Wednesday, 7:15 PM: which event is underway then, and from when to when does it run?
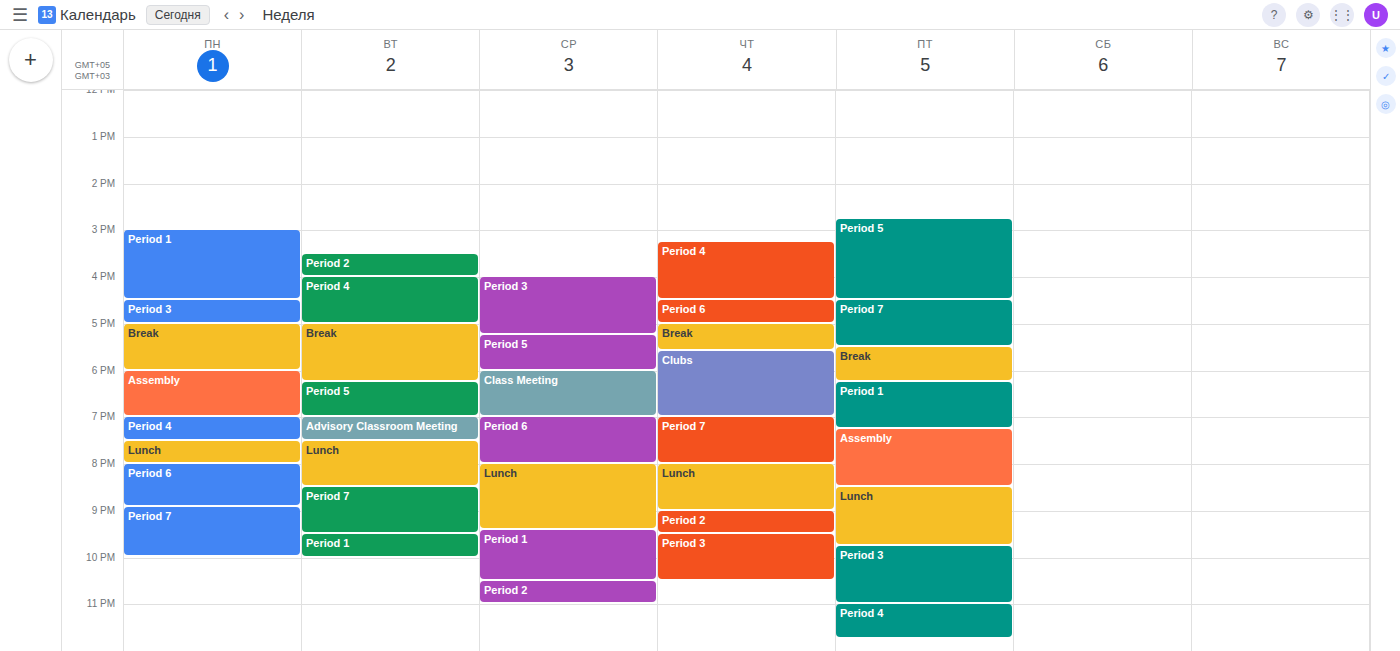
"Period 6", 7:00 PM to 8:00 PM